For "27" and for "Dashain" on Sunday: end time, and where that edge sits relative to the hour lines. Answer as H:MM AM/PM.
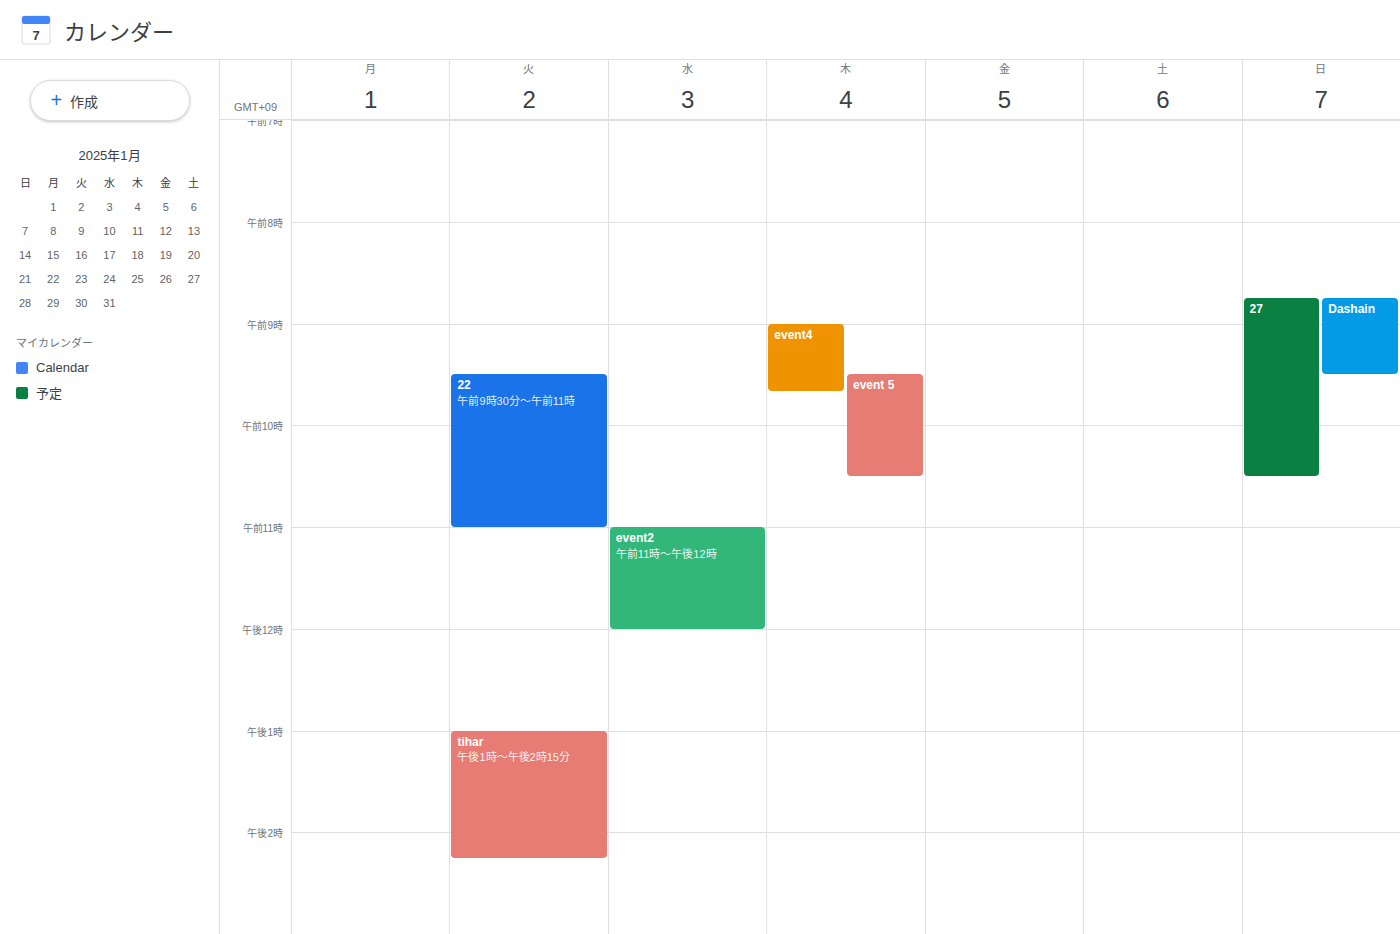
"27": 10:30 AM, halfway between the 10 AM and 11 AM lines. "Dashain": 9:30 AM, halfway between the 9 AM and 10 AM lines.